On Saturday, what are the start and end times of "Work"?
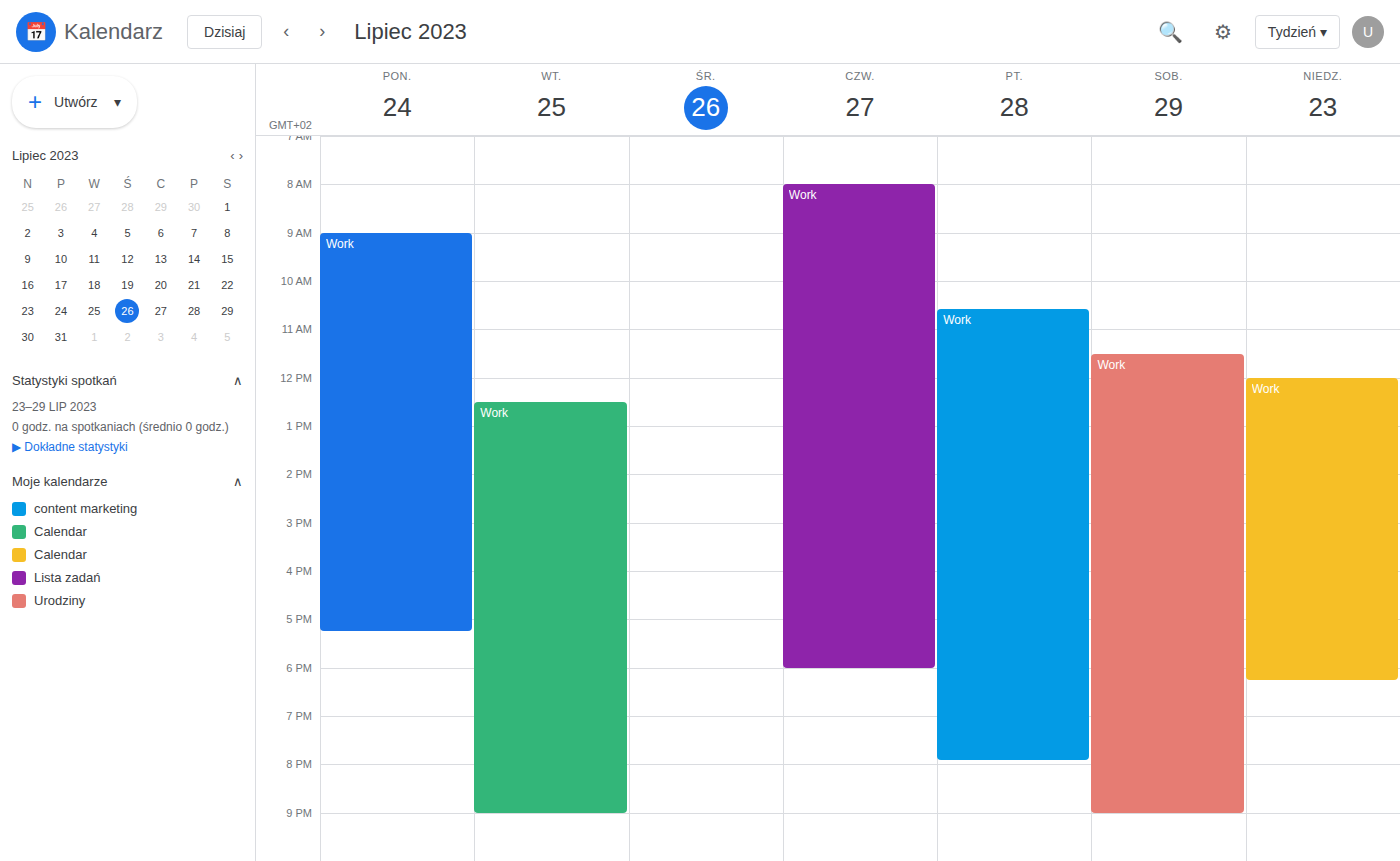
11:30 AM to 9:00 PM